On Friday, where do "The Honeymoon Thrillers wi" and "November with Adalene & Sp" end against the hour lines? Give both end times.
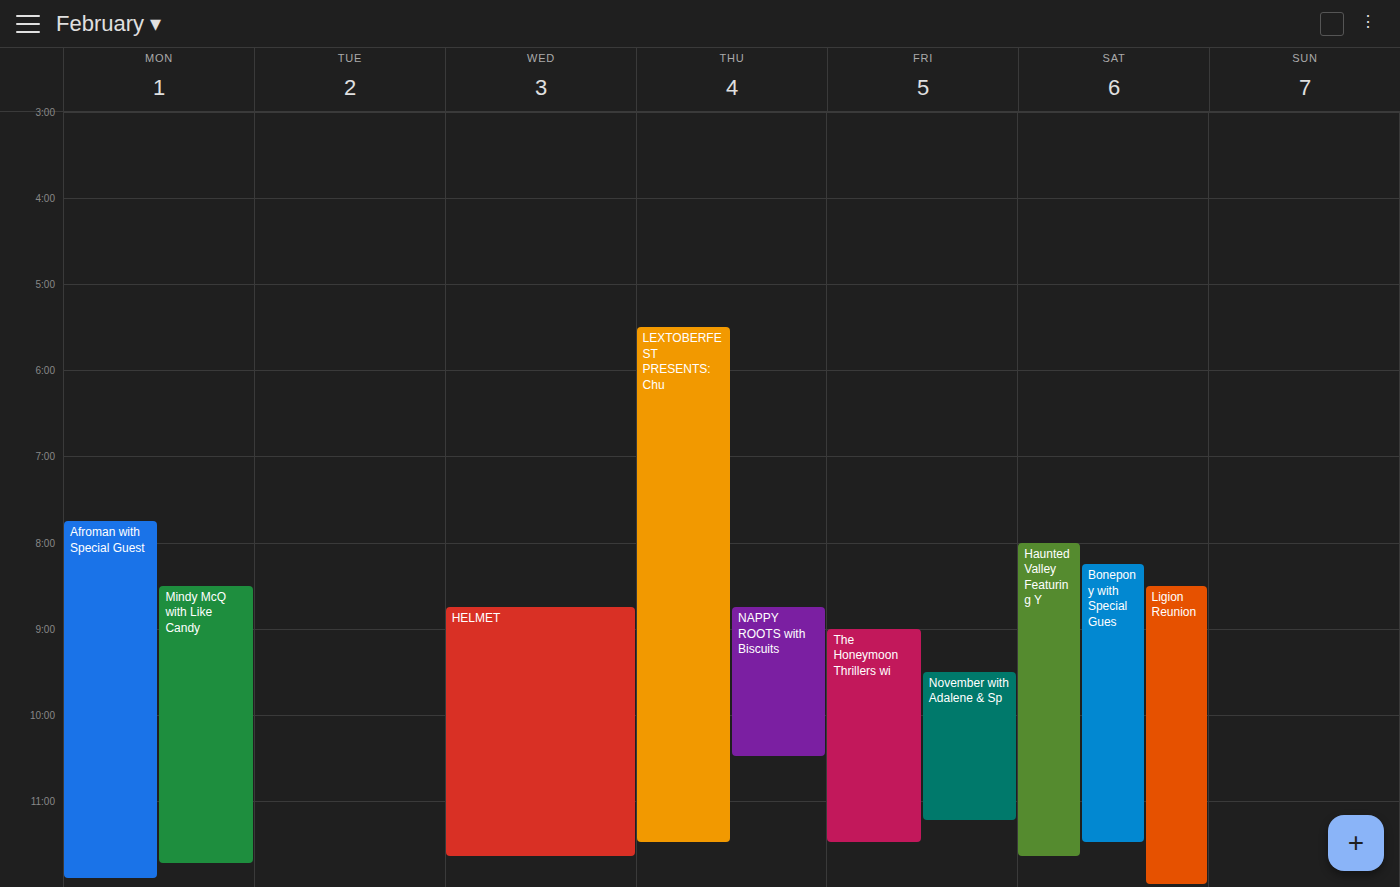
"The Honeymoon Thrillers wi": 11:30 PM, halfway between the 11 PM and 12 AM lines. "November with Adalene & Sp": 11:15 PM, neither: a quarter of the way from the 11 PM line to the 12 AM line.